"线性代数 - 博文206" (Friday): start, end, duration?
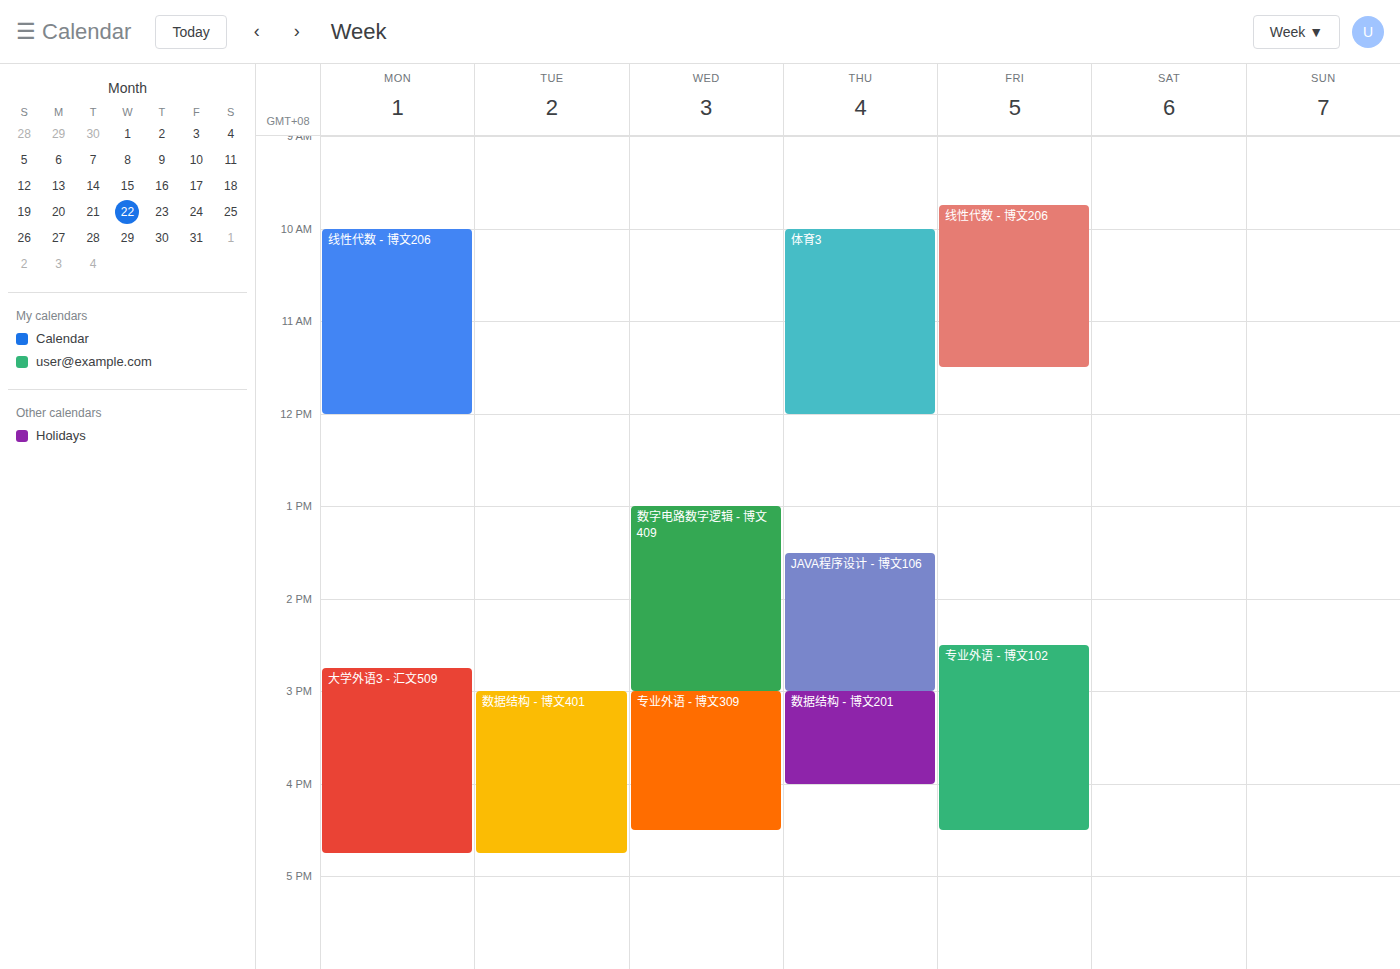
9:45 AM to 11:30 AM, 1 hour 45 minutes